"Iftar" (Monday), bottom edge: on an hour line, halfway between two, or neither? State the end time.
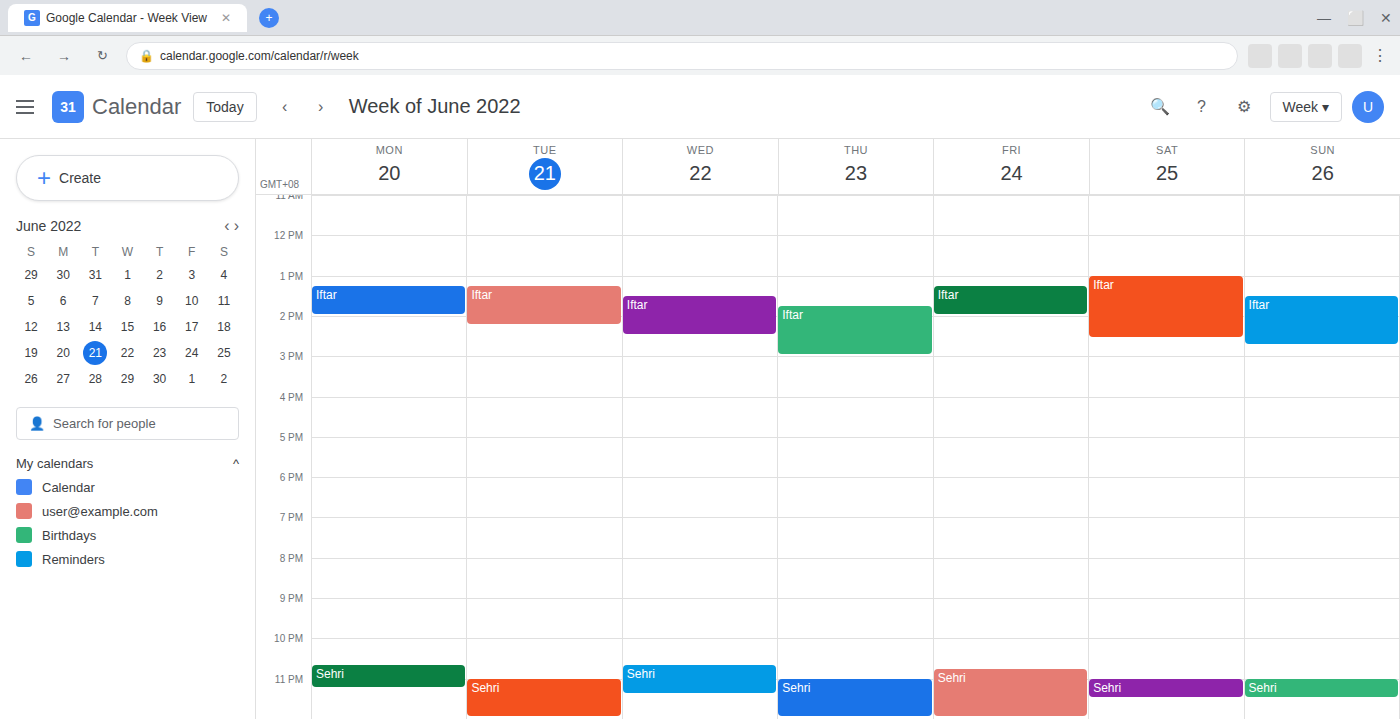
2:00 PM -- exactly on the 2 PM line.